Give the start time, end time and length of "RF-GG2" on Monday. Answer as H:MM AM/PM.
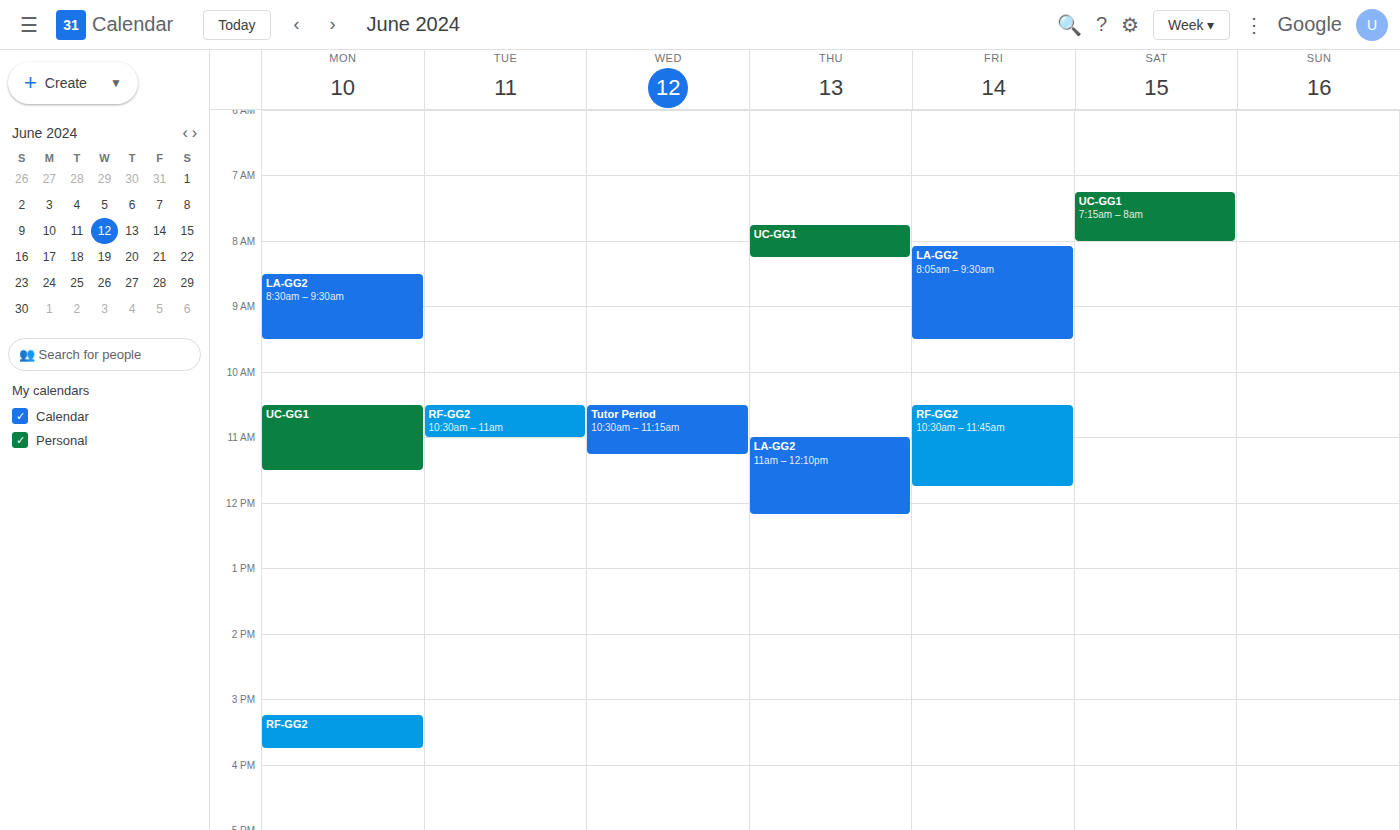
3:15 PM to 3:45 PM, 30 minutes